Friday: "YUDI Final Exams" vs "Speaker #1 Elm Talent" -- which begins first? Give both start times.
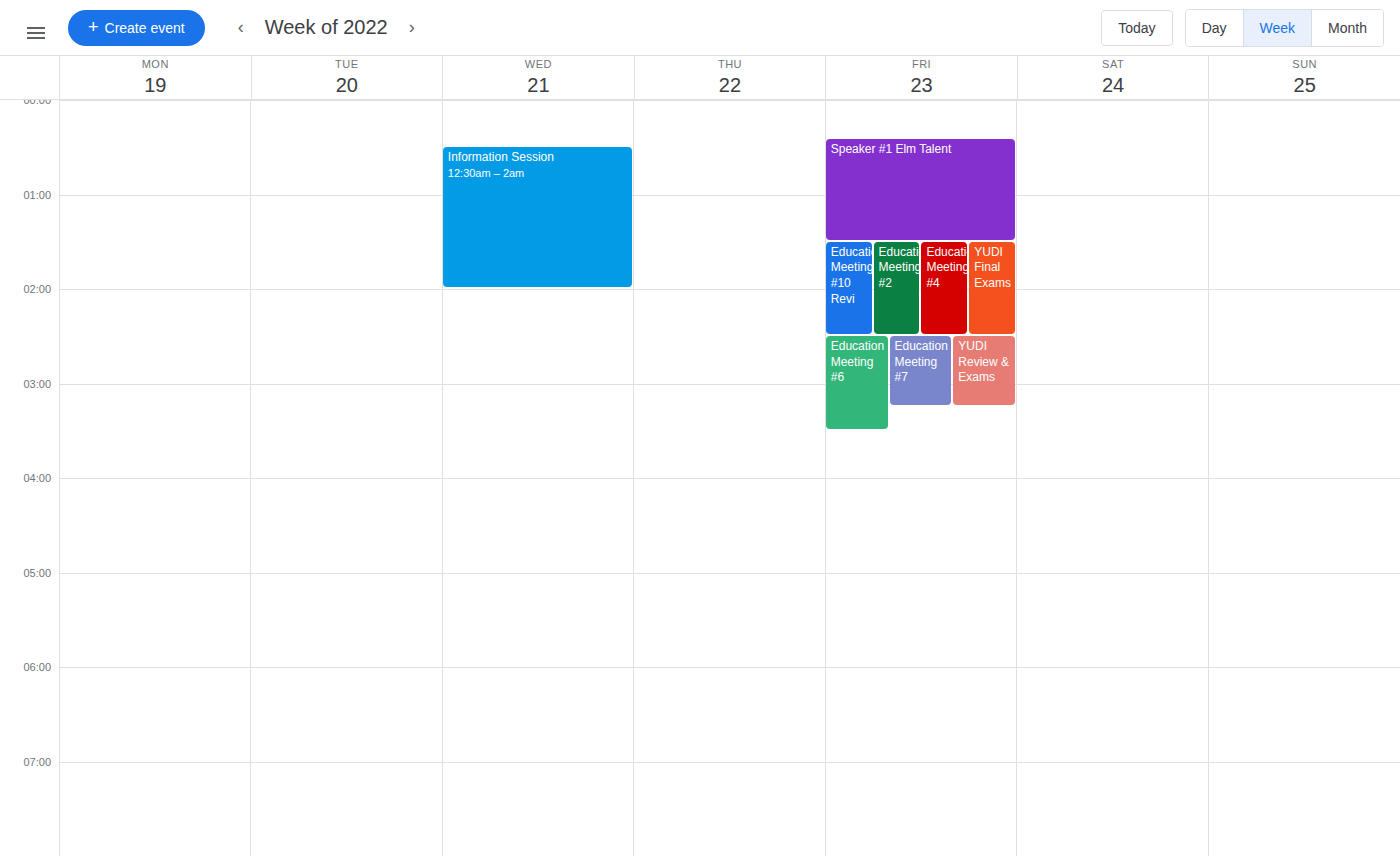
"Speaker #1 Elm Talent" 00:25; "YUDI Final Exams" 01:30.